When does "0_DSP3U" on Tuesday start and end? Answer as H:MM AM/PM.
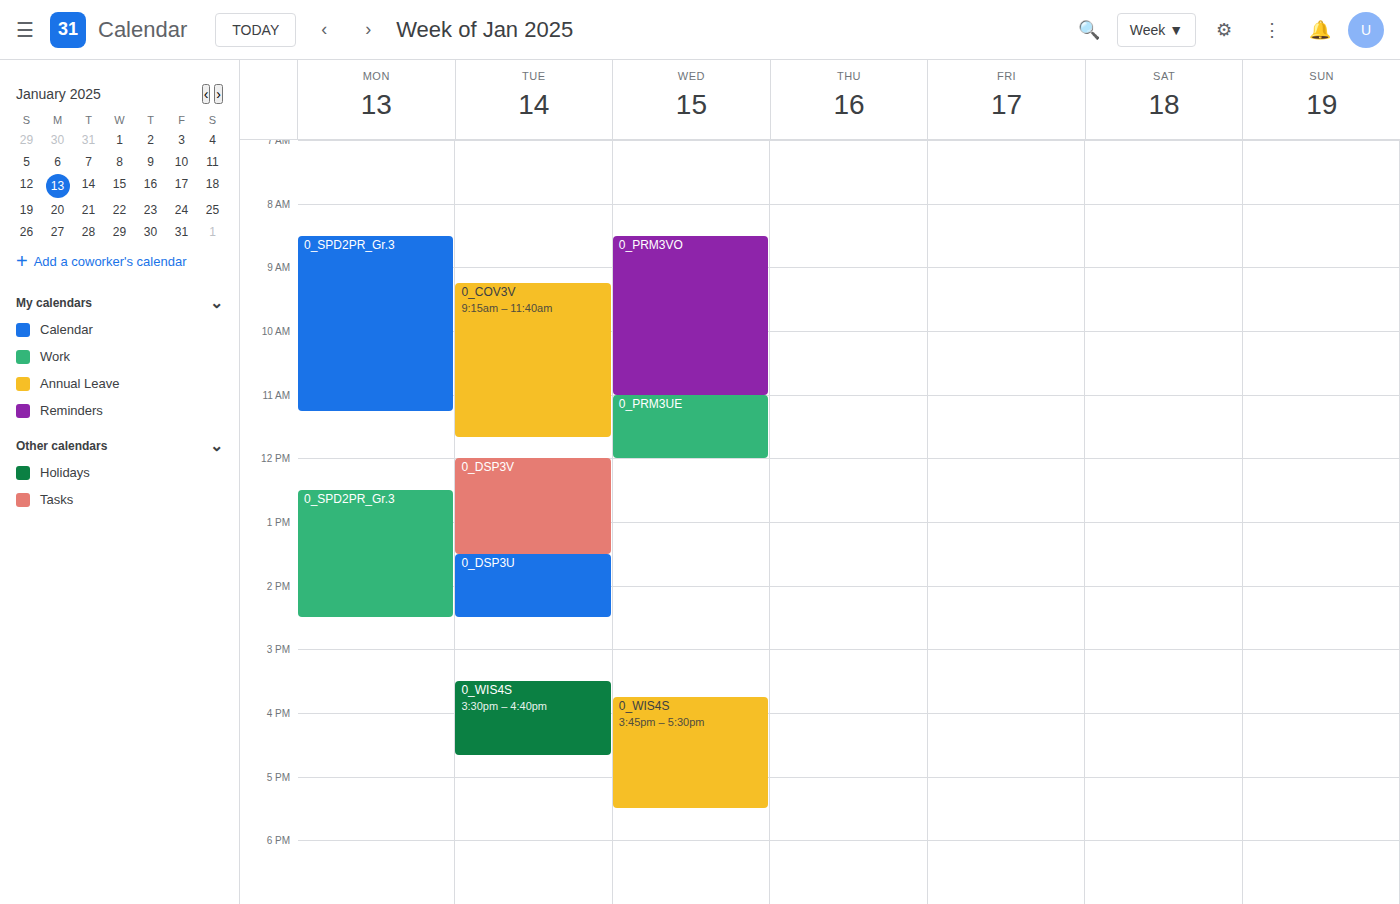
1:30 PM to 2:30 PM